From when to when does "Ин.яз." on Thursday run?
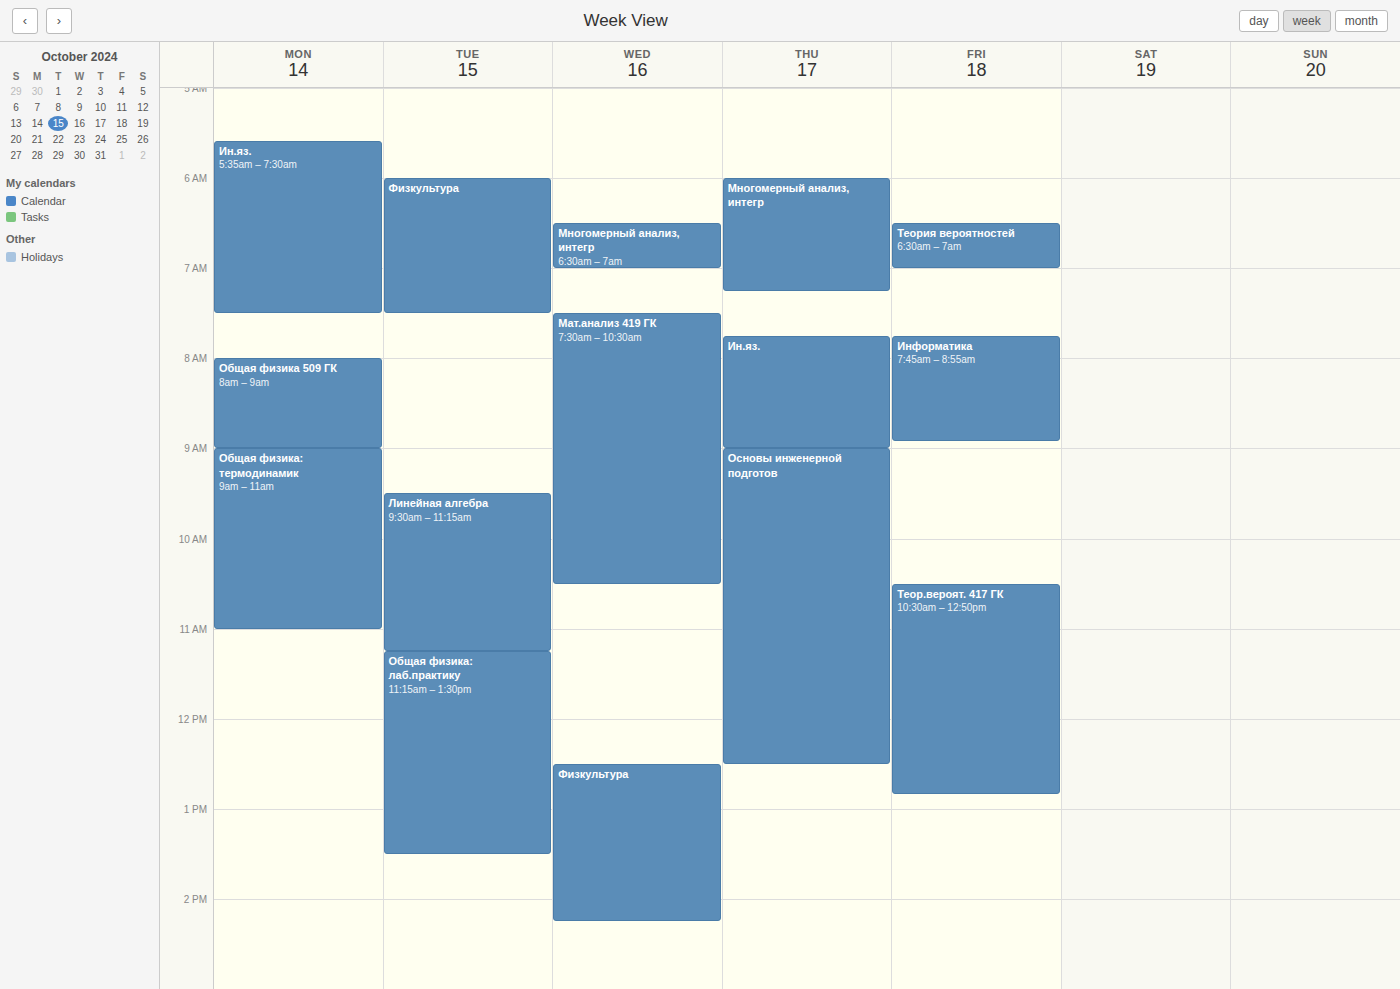
7:45 AM to 9:00 AM